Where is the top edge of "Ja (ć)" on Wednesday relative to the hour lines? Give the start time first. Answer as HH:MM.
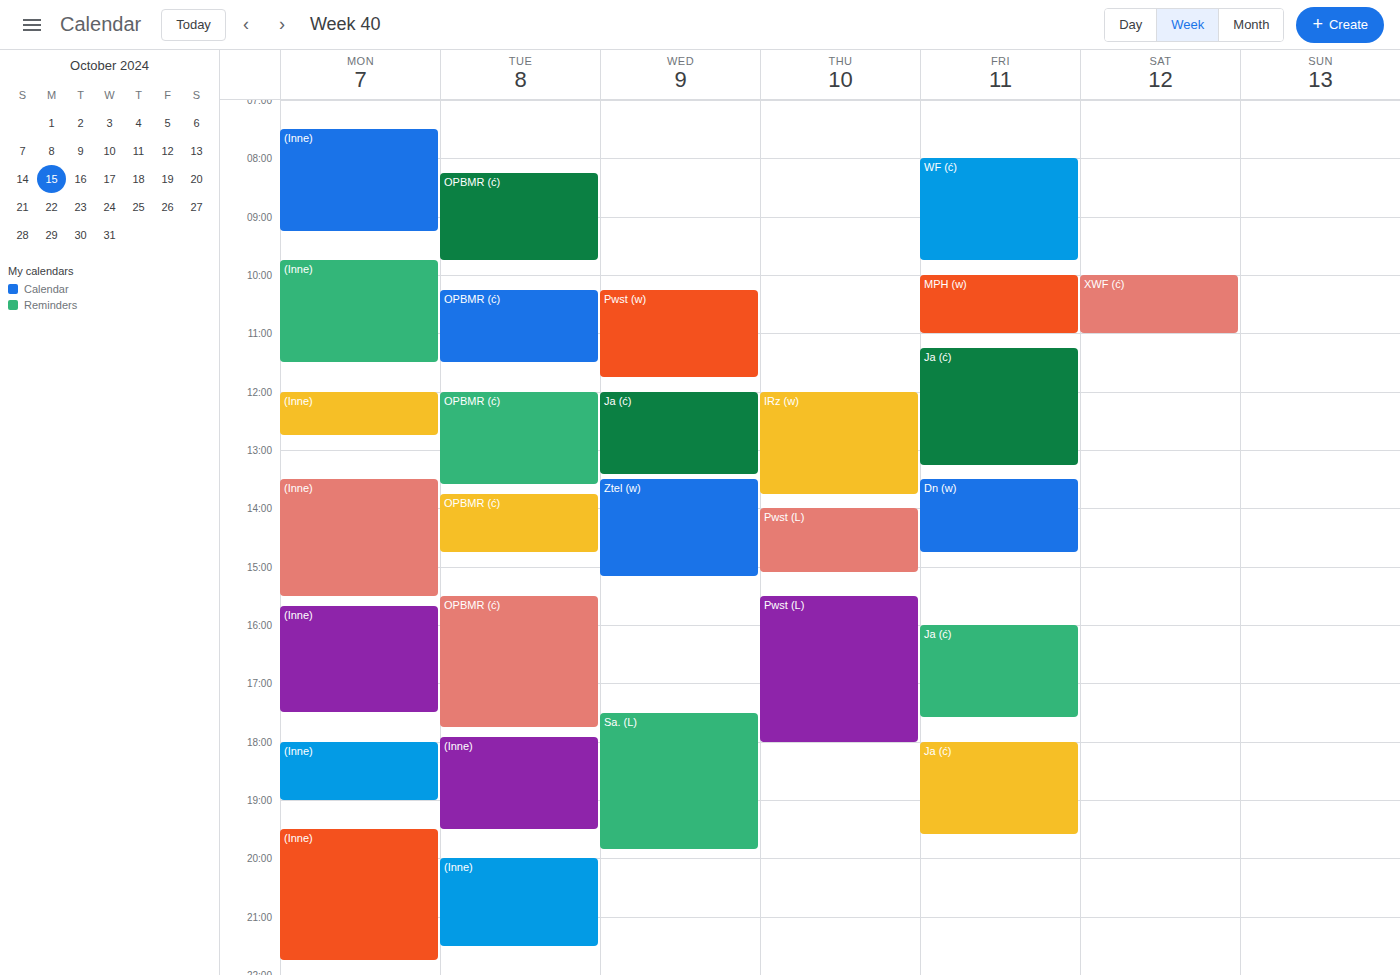
12:00 -- exactly on the 12:00 line.